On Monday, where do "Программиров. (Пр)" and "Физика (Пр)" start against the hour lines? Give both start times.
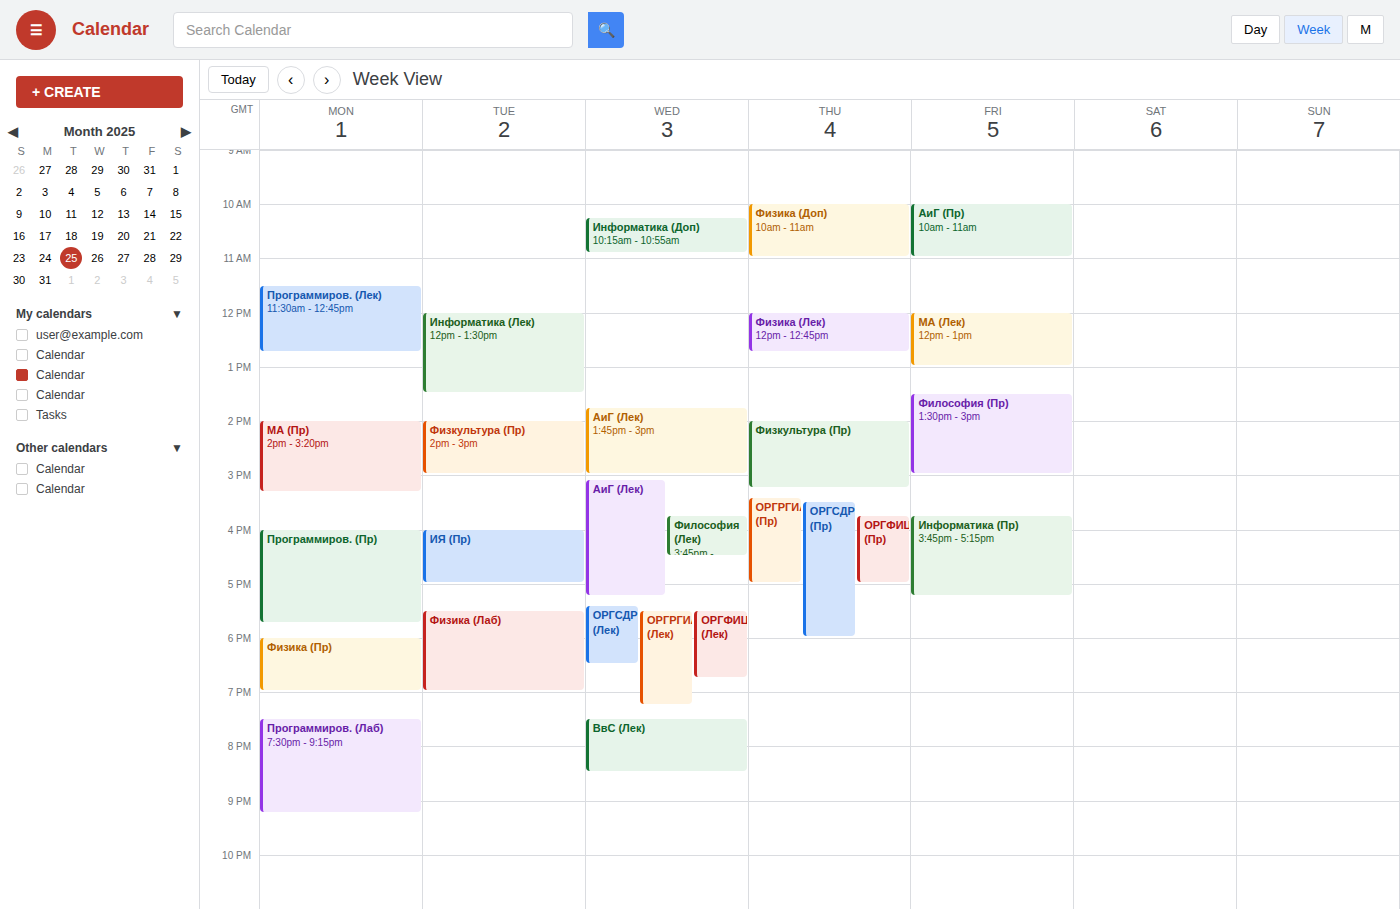
"Программиров. (Пр)": 4:00 PM, exactly on the 4 PM line. "Физика (Пр)": 6:00 PM, exactly on the 6 PM line.